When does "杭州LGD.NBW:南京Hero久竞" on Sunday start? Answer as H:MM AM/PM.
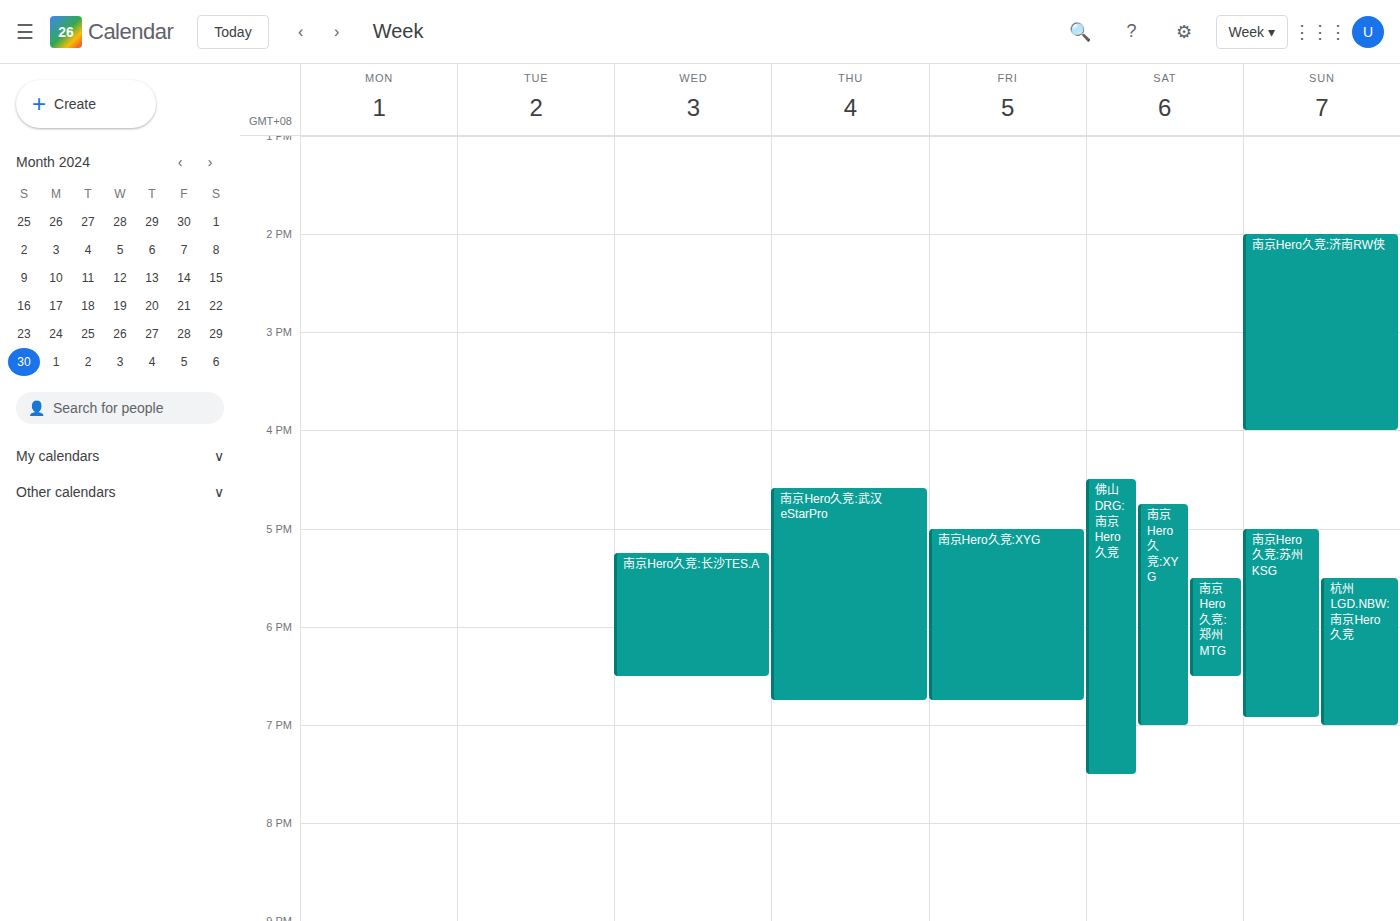
5:30 PM